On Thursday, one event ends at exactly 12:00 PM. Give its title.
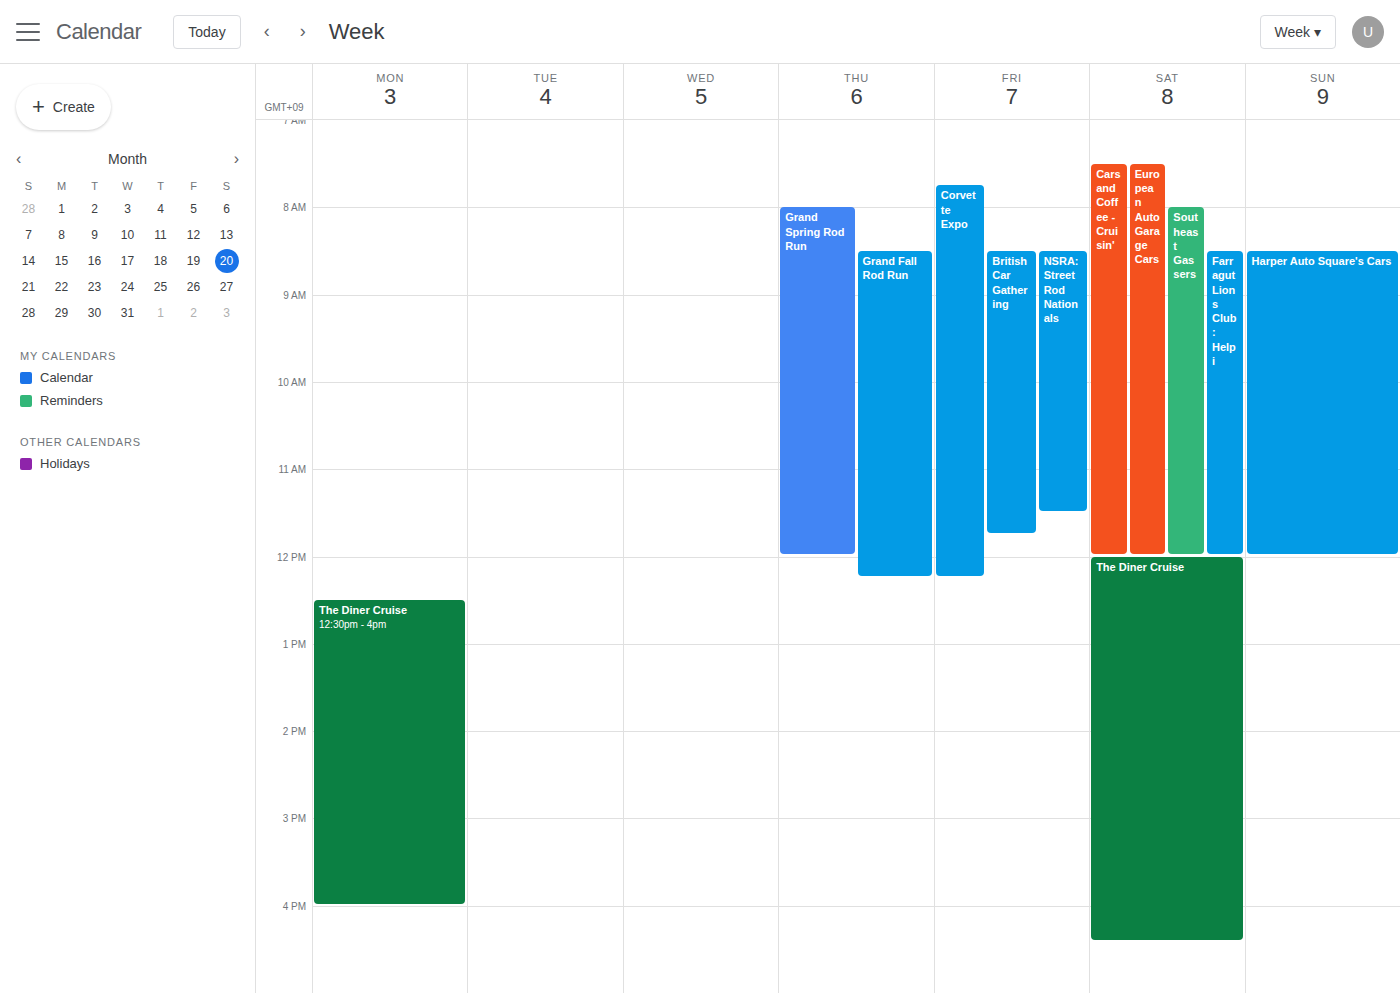
"Grand Spring Rod Run"